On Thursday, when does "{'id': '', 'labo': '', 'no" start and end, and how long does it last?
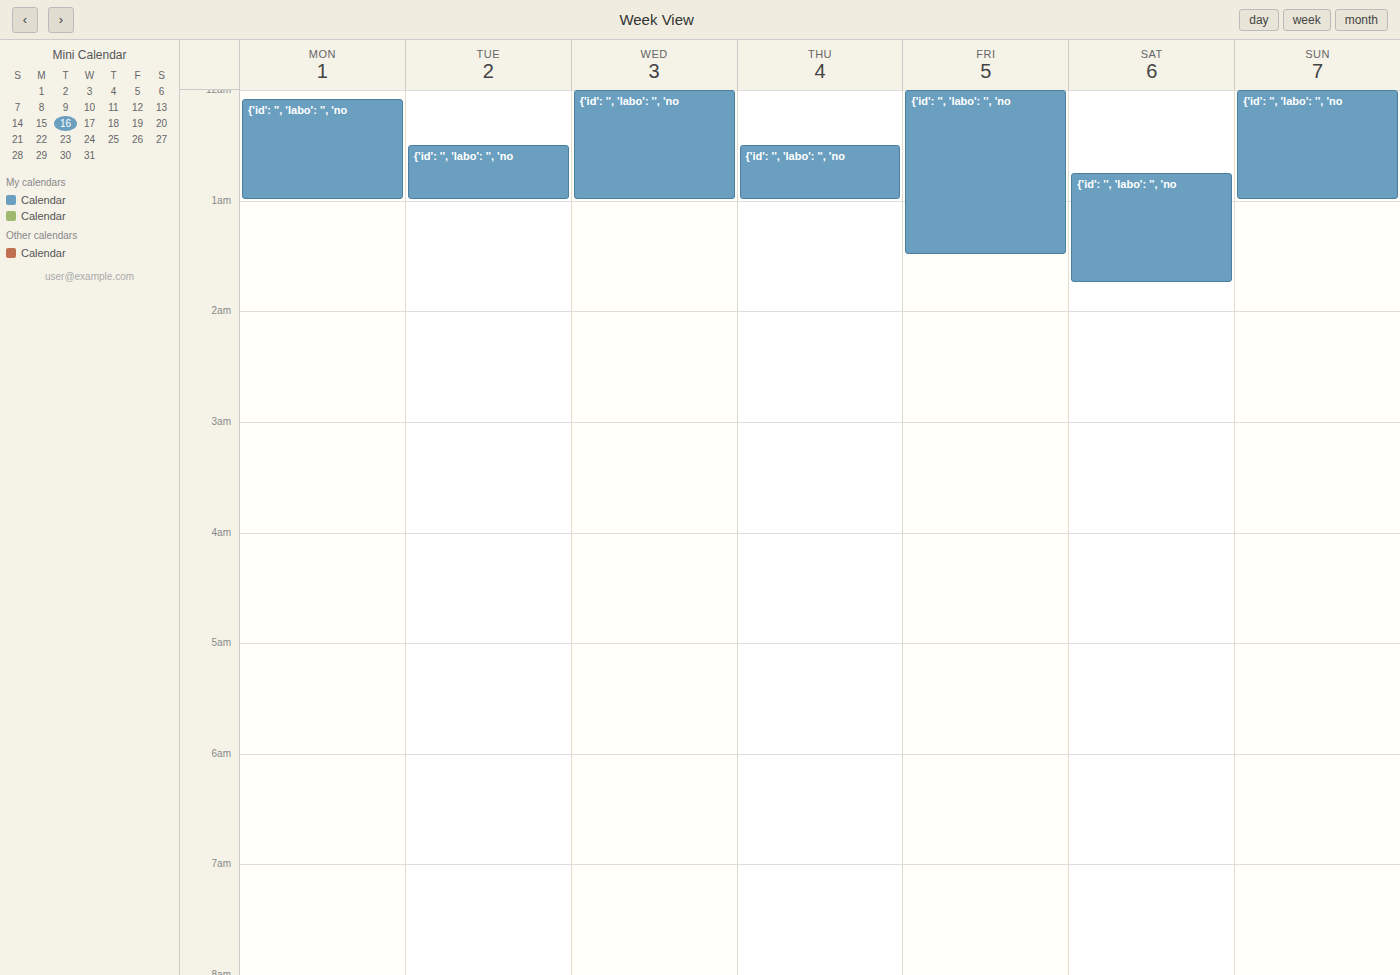
12:30 AM to 1:00 AM, 30 minutes